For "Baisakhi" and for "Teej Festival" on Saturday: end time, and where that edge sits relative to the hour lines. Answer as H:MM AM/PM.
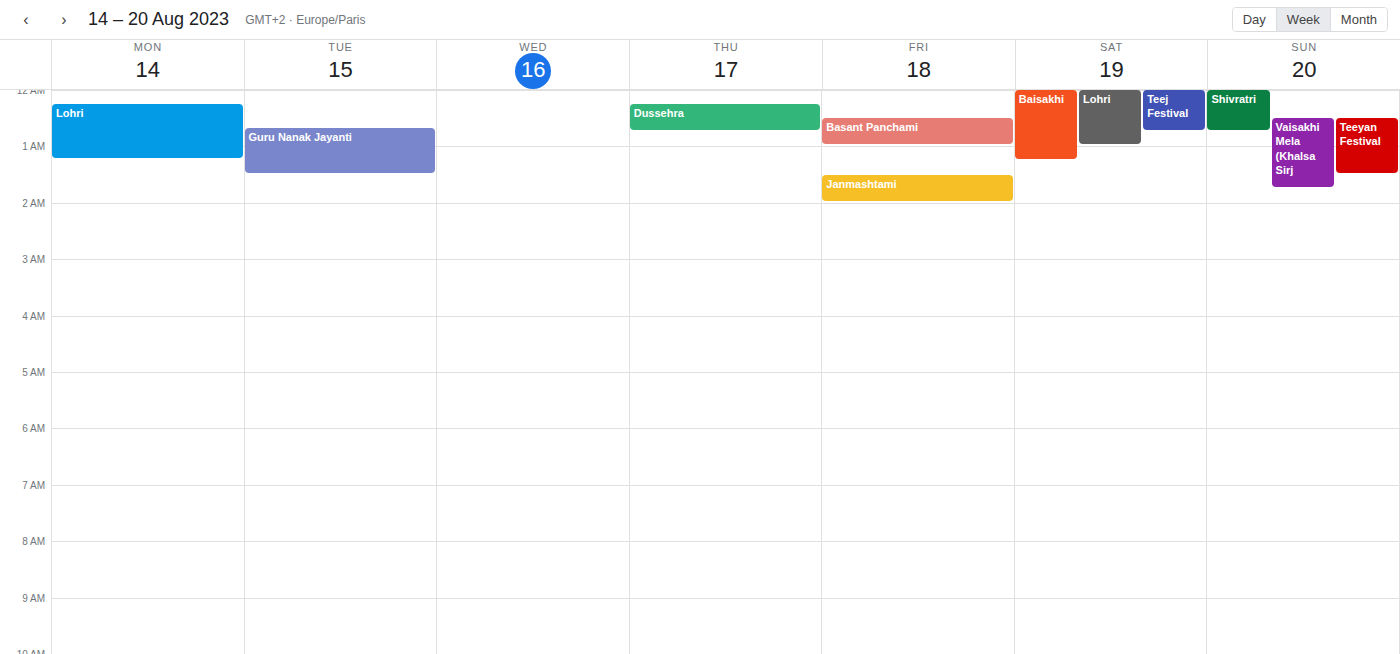
"Baisakhi": 1:15 AM, neither: a quarter of the way from the 1 AM line to the 2 AM line. "Teej Festival": 12:45 AM, neither: three quarters of the way from the 12 AM line to the 1 AM line.